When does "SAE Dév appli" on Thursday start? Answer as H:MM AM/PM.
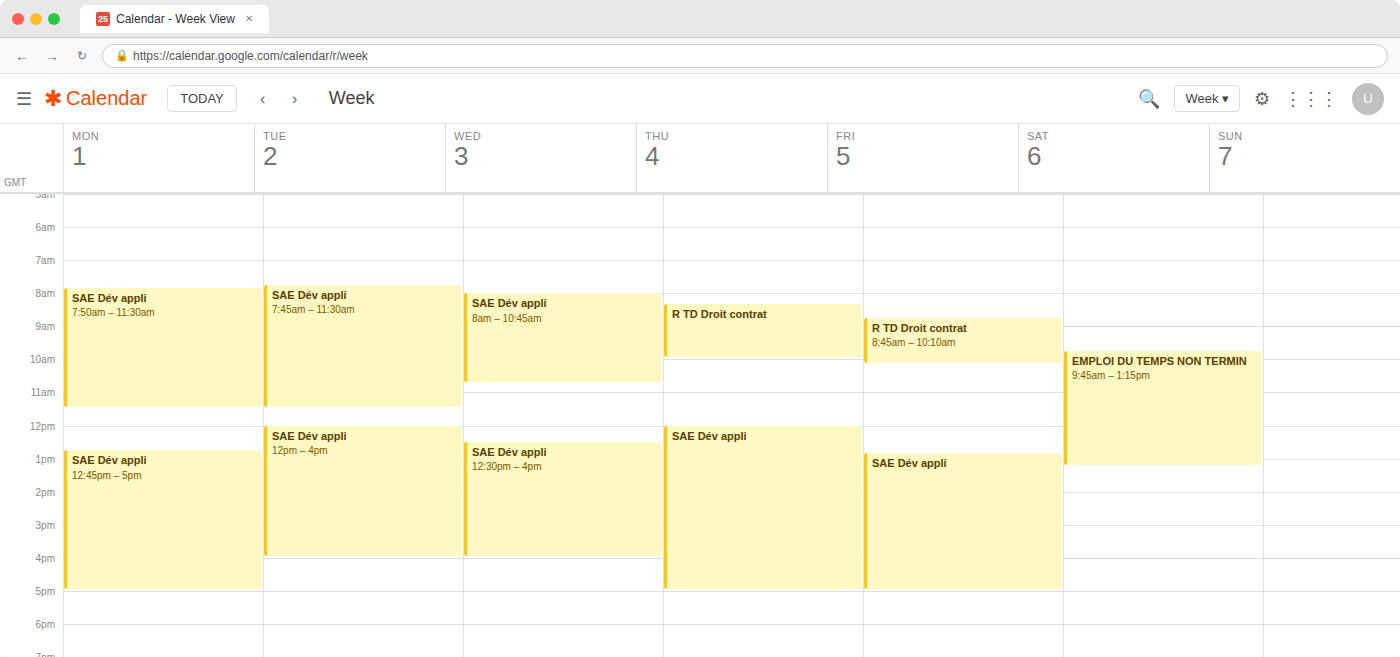
12:00 PM